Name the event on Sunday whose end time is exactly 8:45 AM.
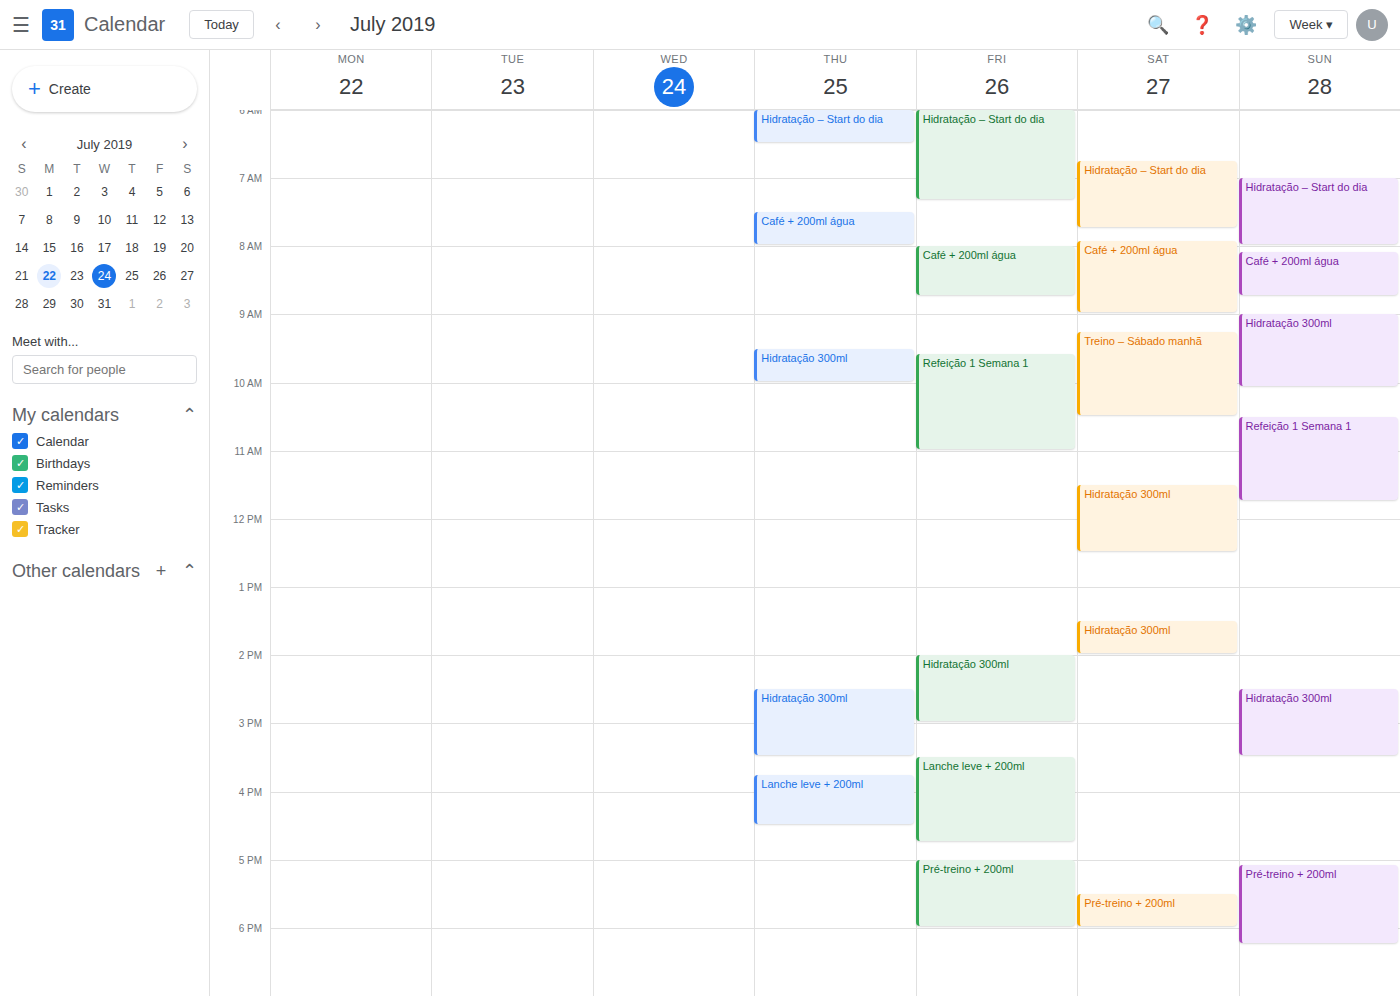
"Café + 200ml água"